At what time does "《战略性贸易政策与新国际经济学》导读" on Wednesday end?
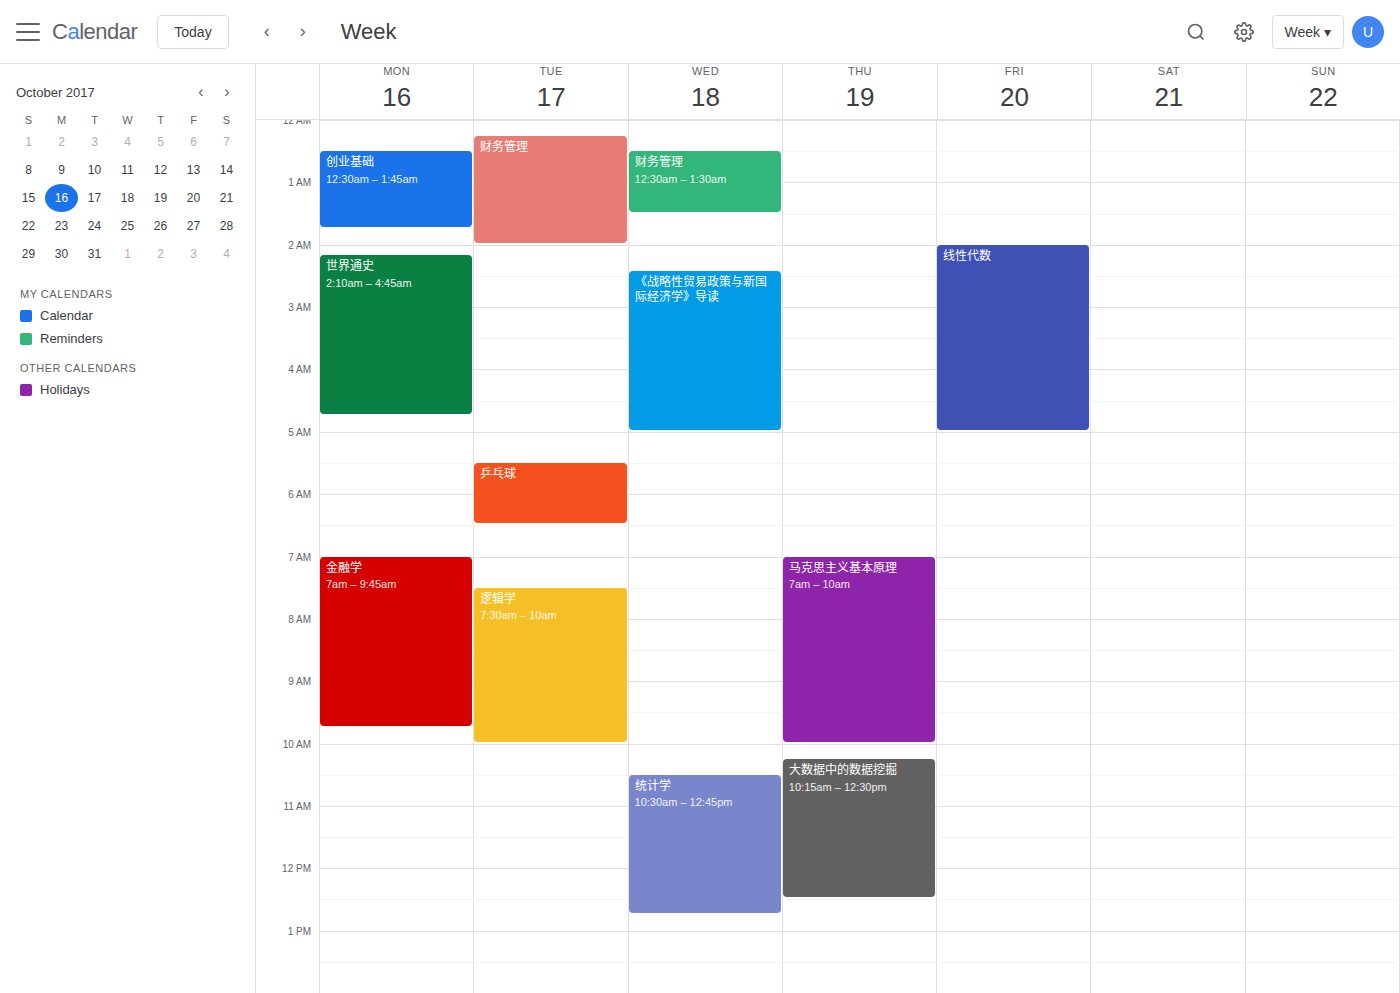
5:00 AM